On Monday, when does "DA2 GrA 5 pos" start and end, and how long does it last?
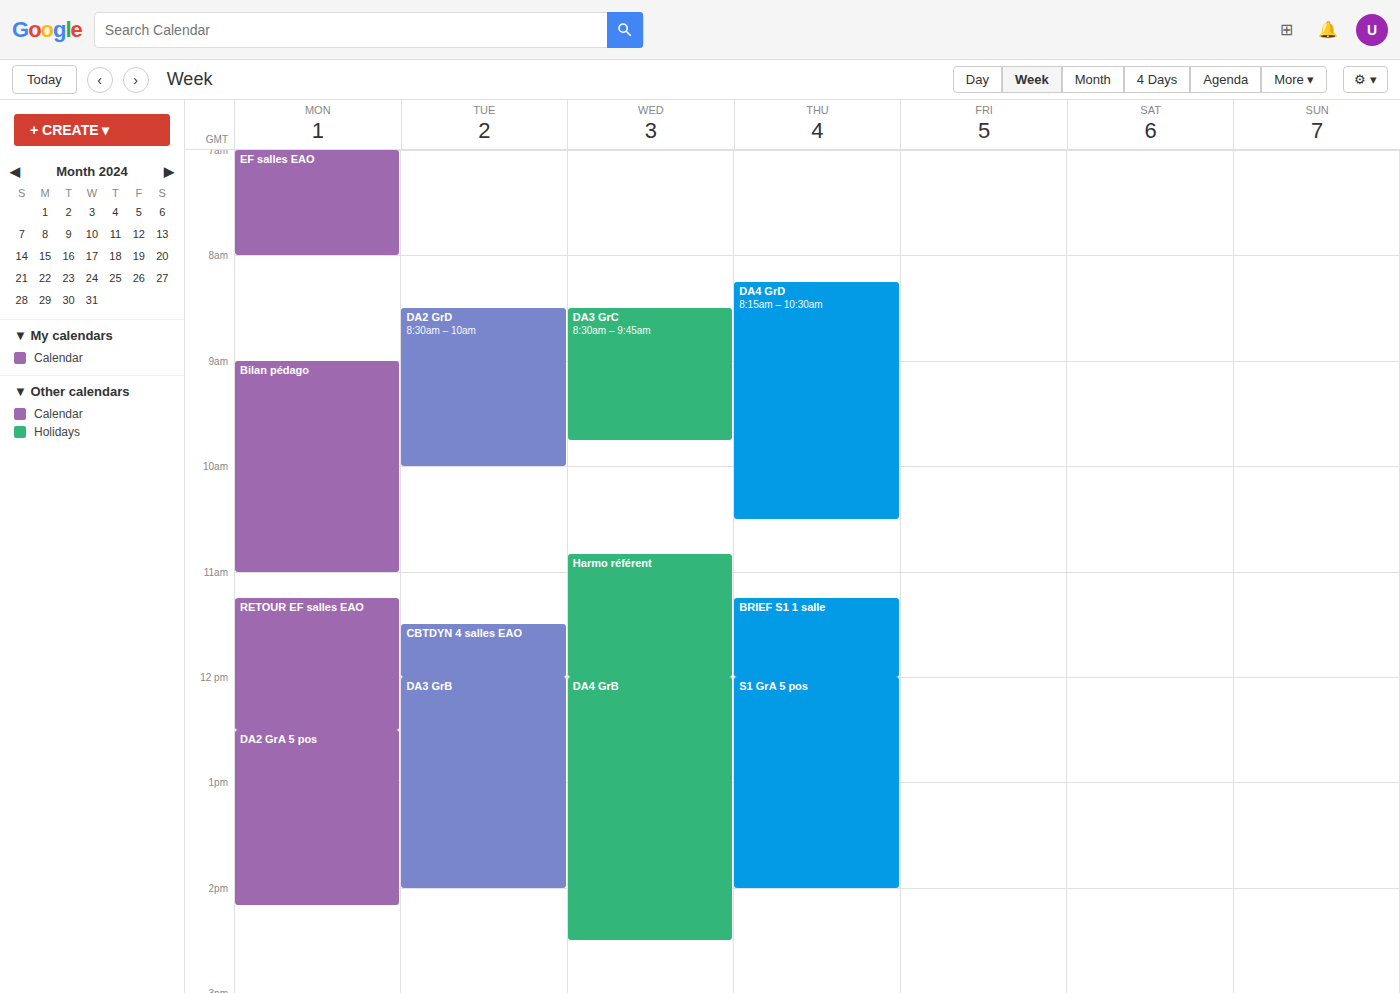
12:30 PM to 2:10 PM, 1 hour 40 minutes